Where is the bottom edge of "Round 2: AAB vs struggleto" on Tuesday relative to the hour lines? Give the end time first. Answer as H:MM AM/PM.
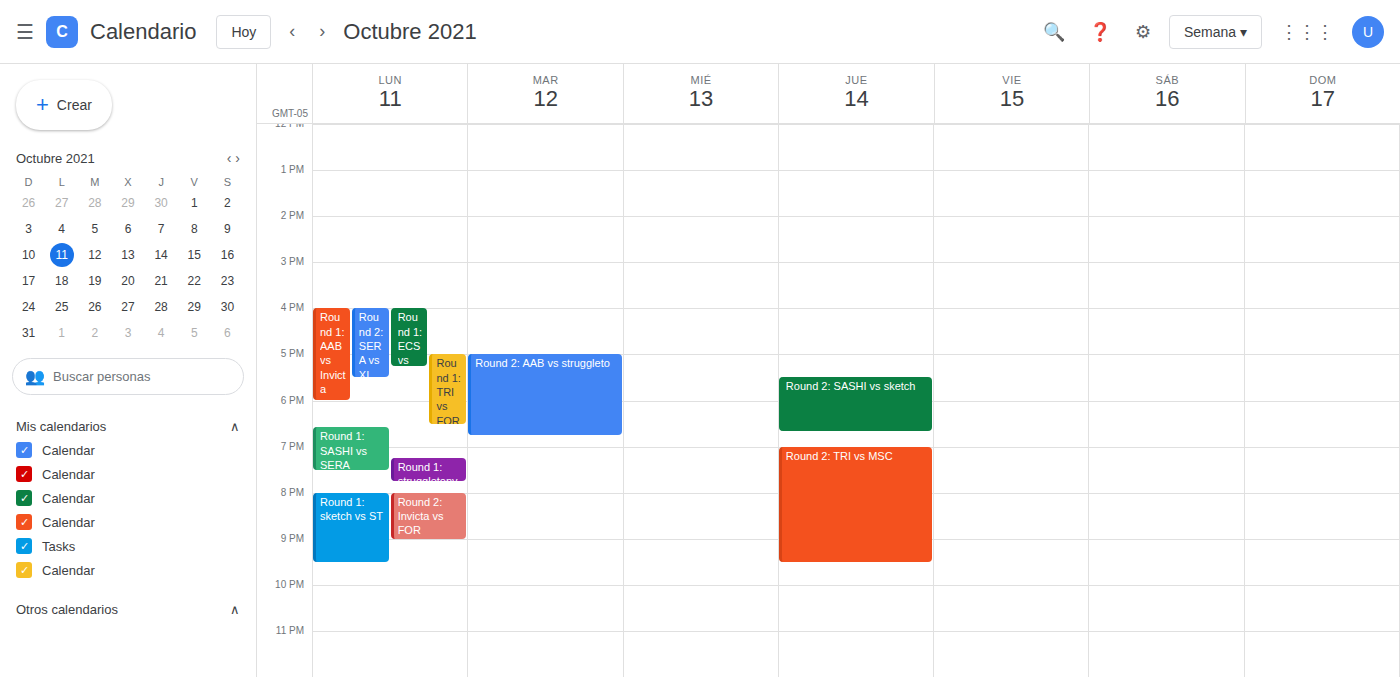
6:45 PM -- neither: three quarters of the way from the 6 PM line to the 7 PM line.